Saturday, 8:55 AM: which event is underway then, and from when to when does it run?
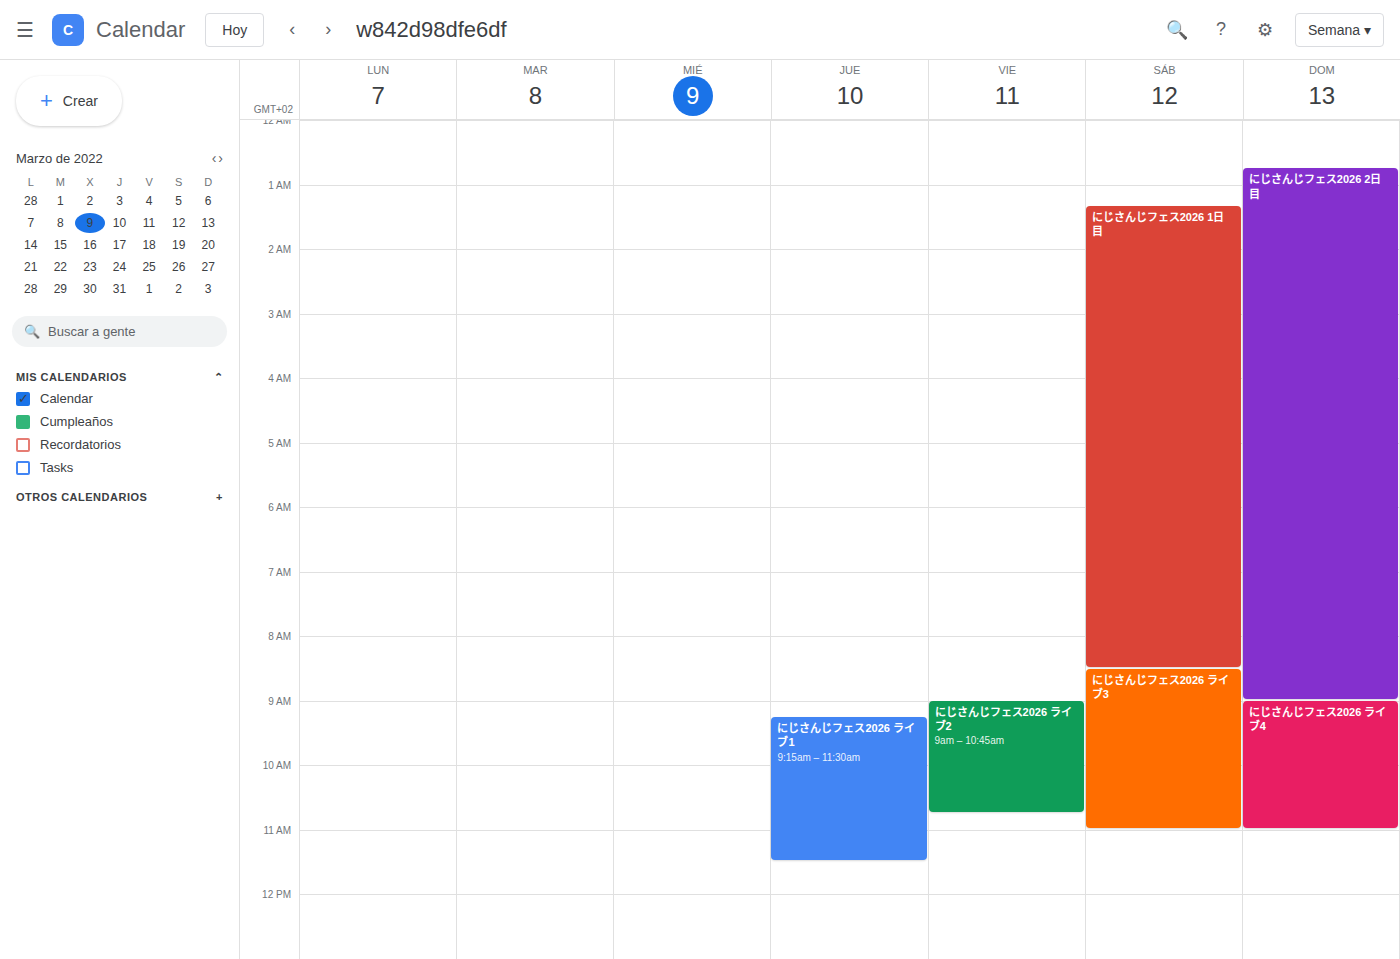
"にじさんじフェス2026 ライブ3", 8:30 AM to 11:00 AM